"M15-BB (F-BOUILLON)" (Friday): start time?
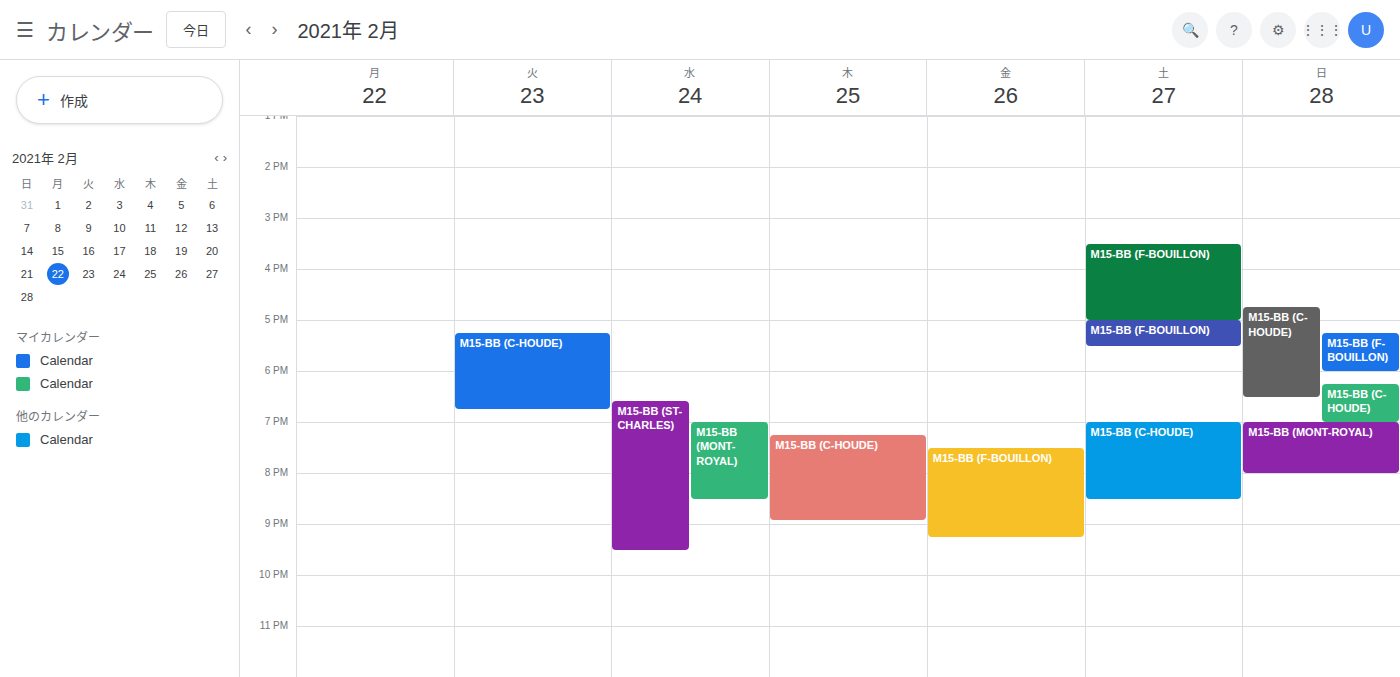
19:30